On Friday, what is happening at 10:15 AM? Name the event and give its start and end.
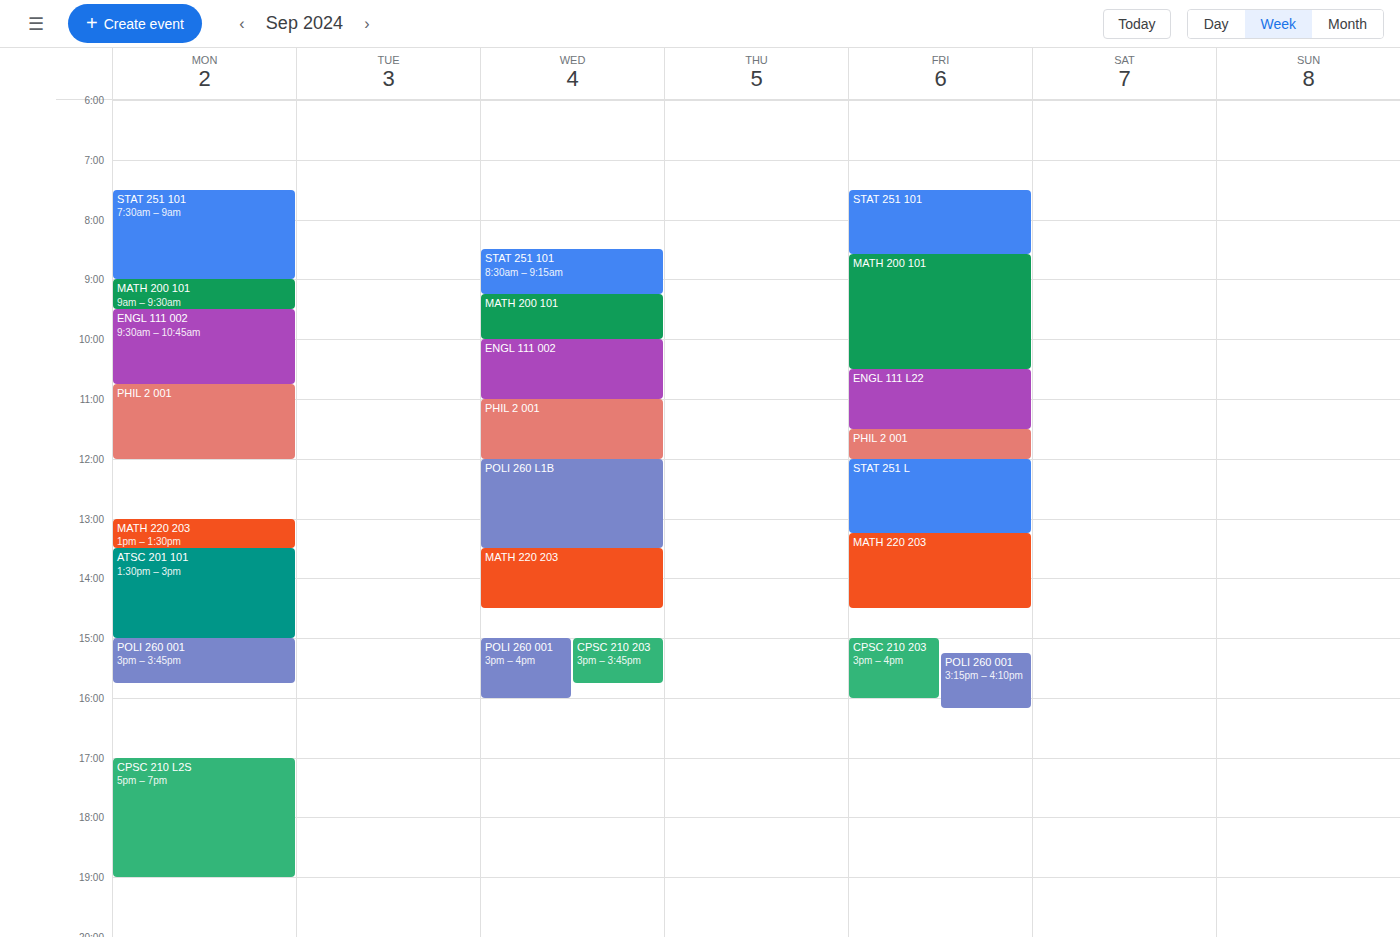
"MATH 200 101", 8:35 AM to 10:30 AM